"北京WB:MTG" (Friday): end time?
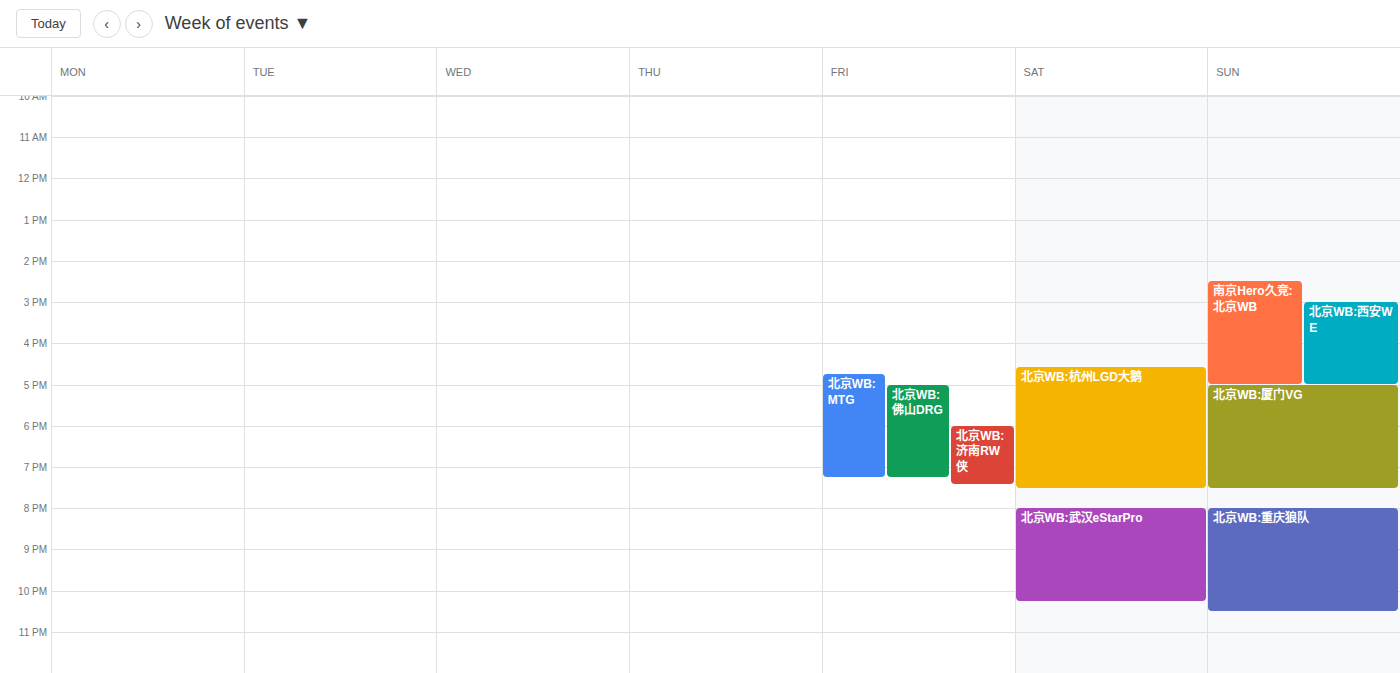
7:15 PM